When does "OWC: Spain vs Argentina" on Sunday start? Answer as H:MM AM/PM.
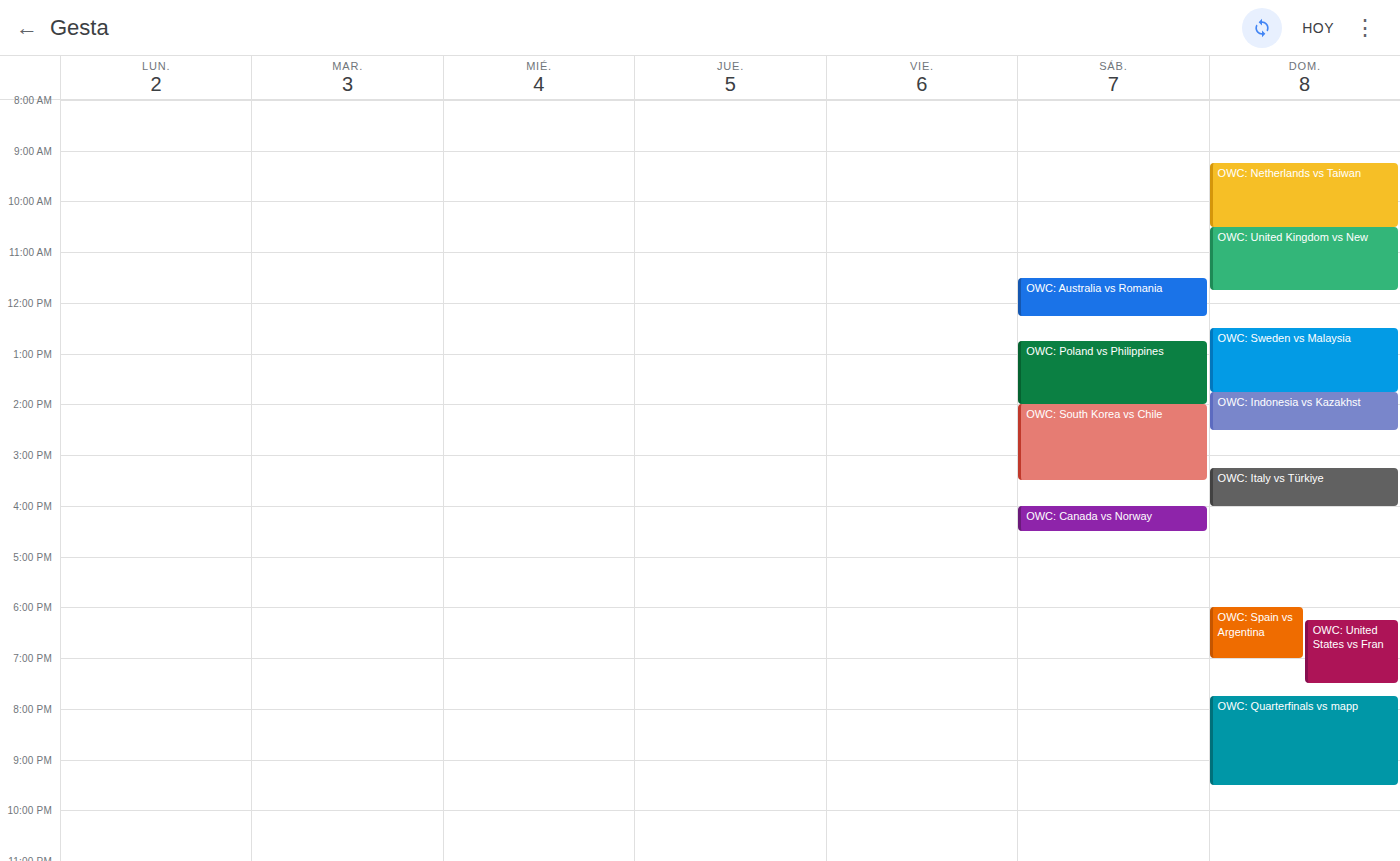
6:00 PM